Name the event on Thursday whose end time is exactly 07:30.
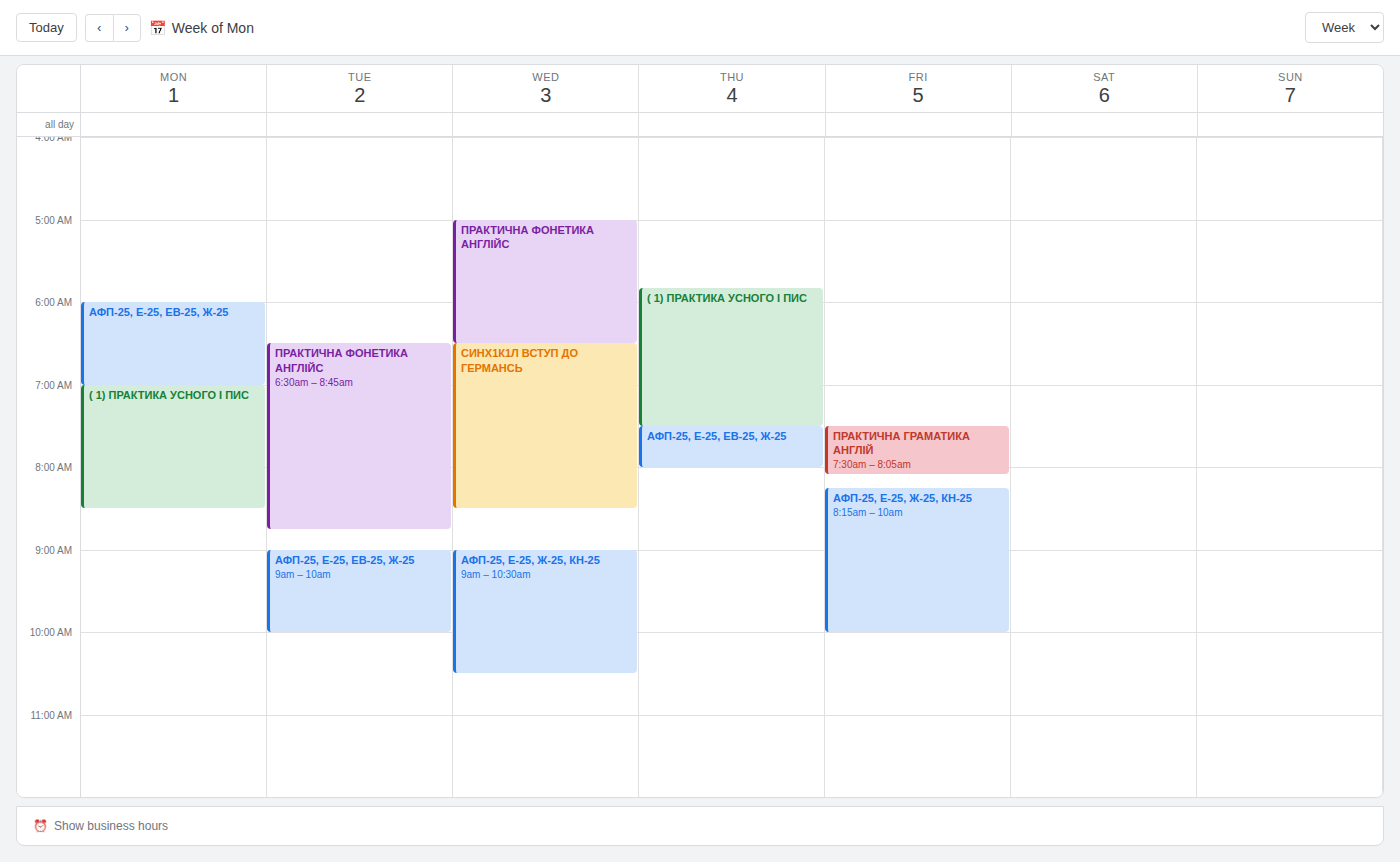
"( 1) Практика усного і пис"